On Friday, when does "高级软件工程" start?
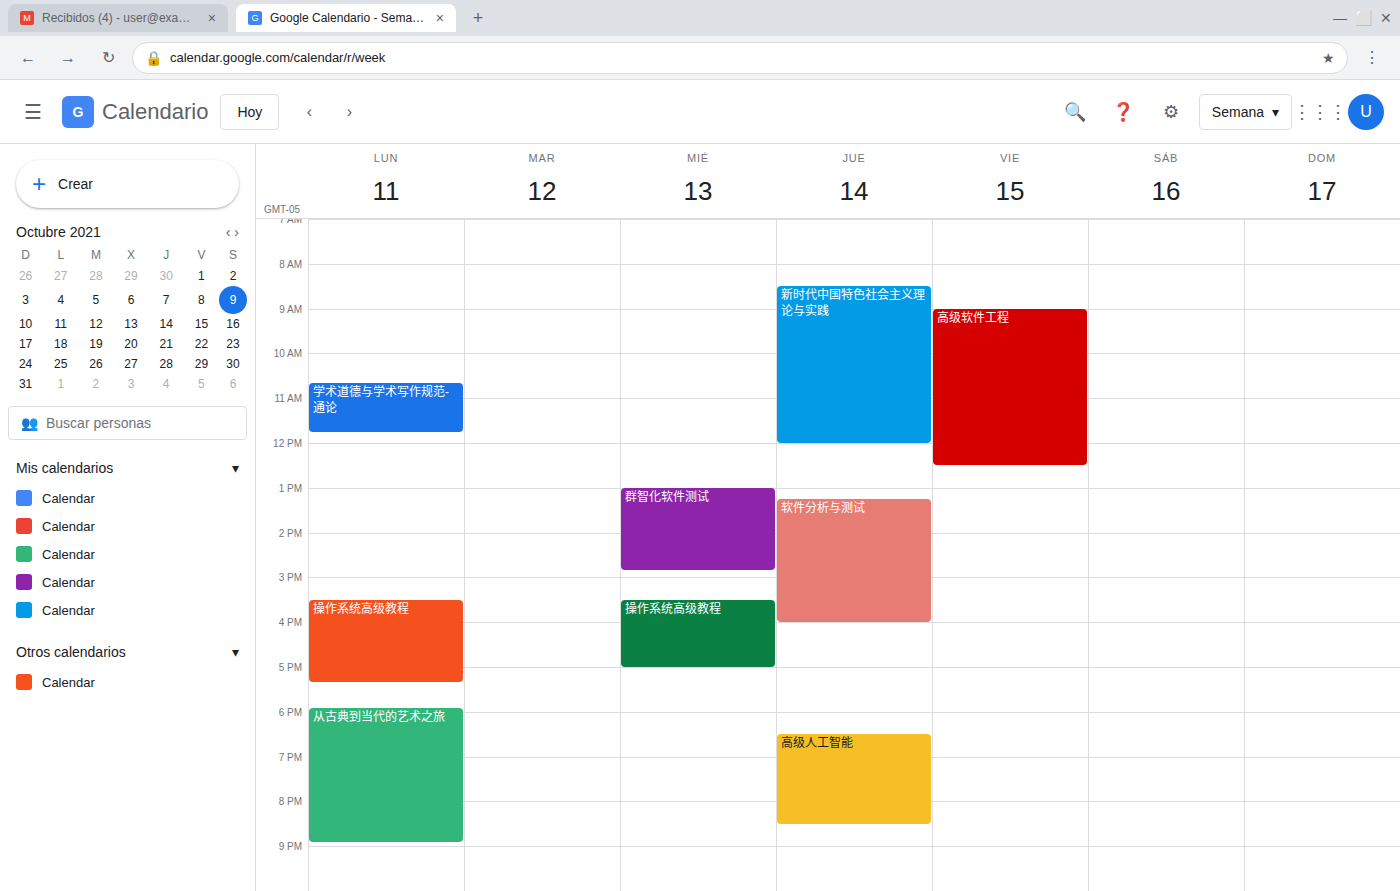
9:00 AM